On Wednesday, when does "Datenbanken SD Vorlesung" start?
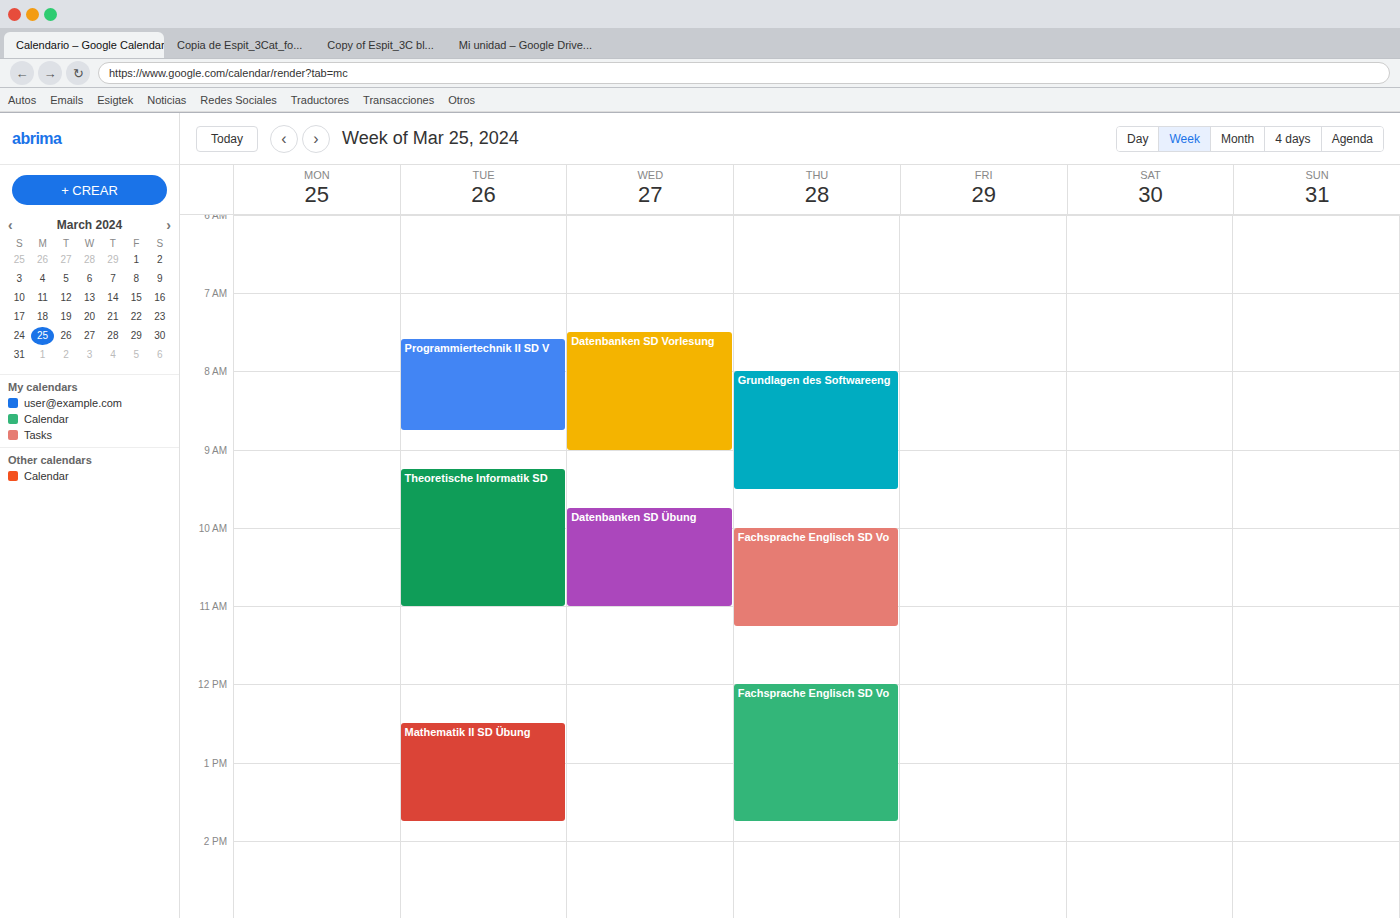
7:30 AM